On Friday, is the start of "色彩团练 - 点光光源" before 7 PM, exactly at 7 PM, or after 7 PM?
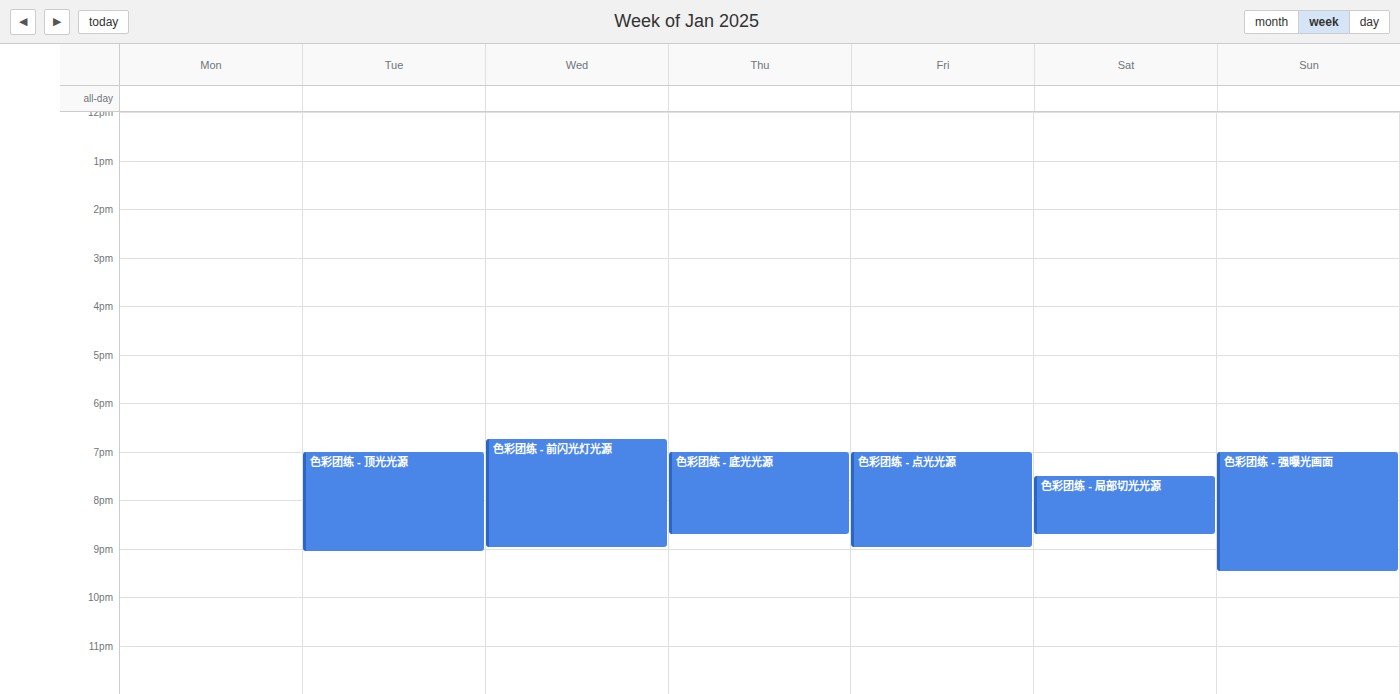
7:00 PM -- exactly at 7 PM, on the 7 PM line.